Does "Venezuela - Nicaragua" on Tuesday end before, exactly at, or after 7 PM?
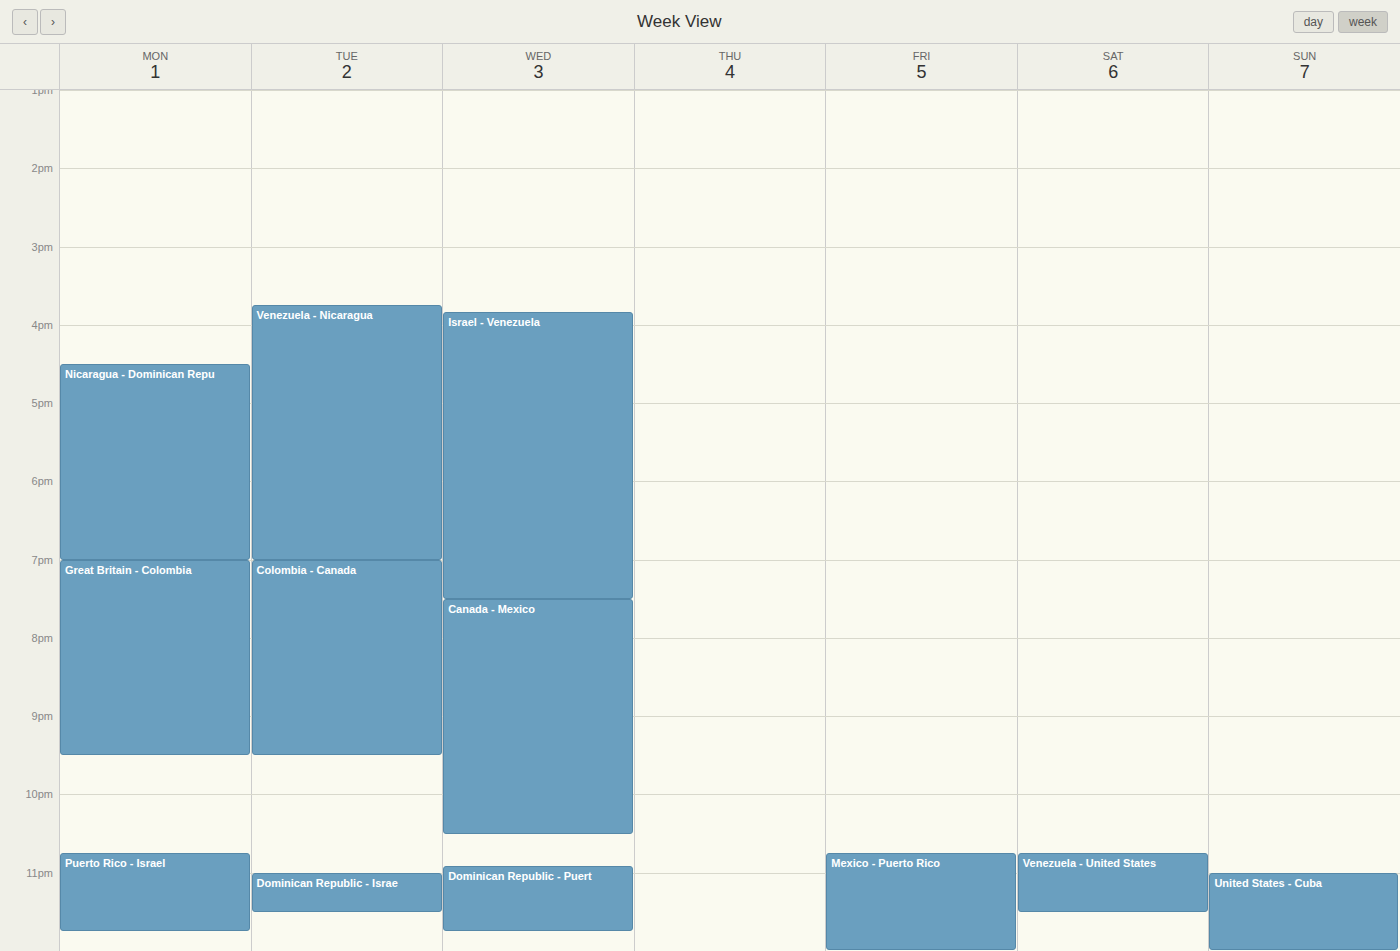
7:00 PM -- exactly at 7 PM, on the 7 PM line.